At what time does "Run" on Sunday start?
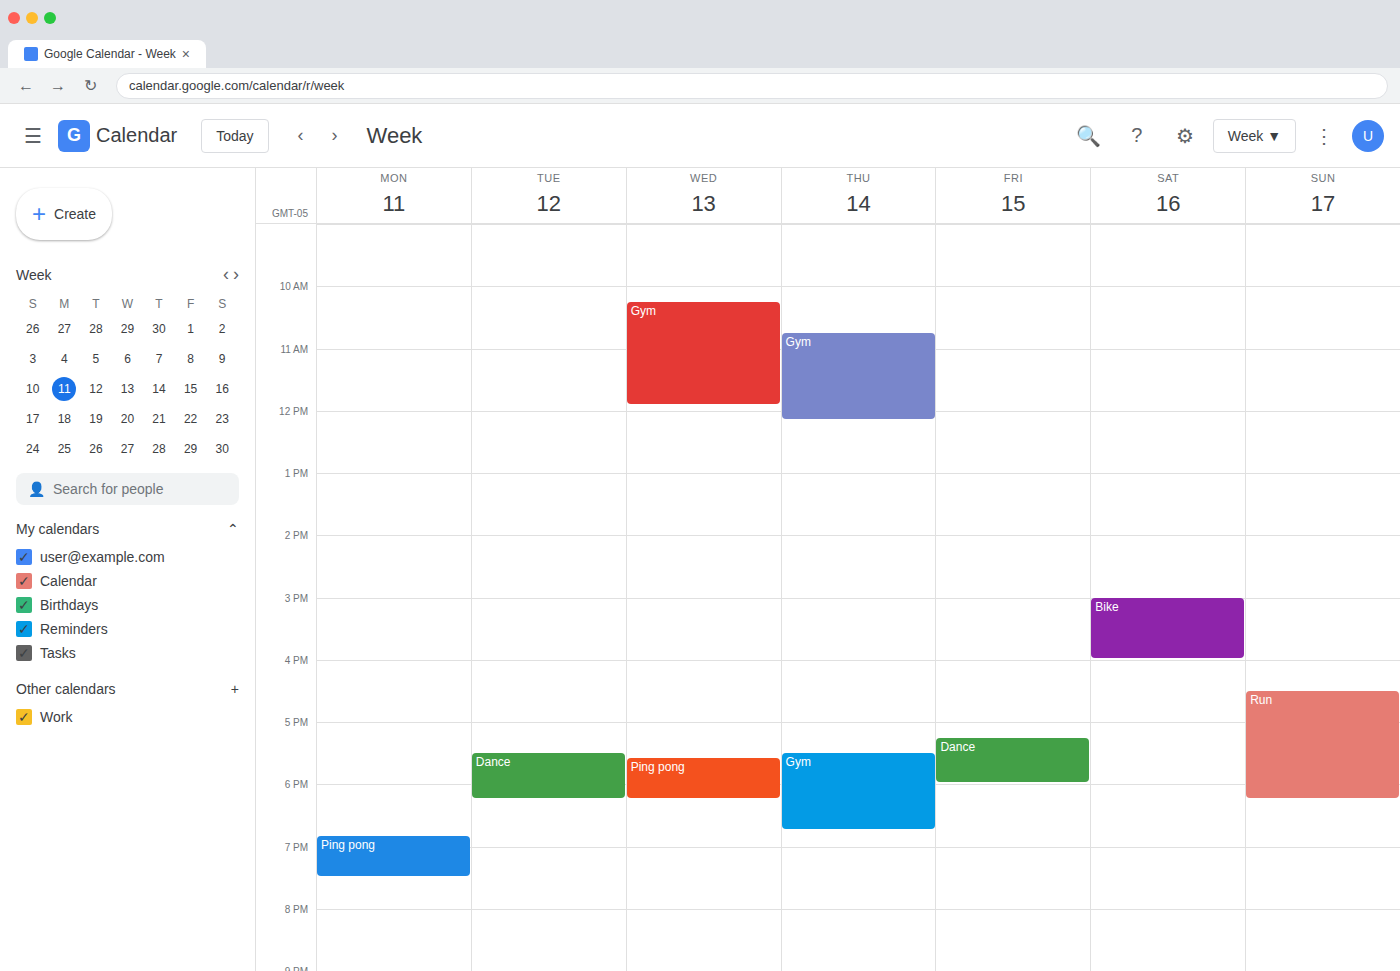
4:30 PM